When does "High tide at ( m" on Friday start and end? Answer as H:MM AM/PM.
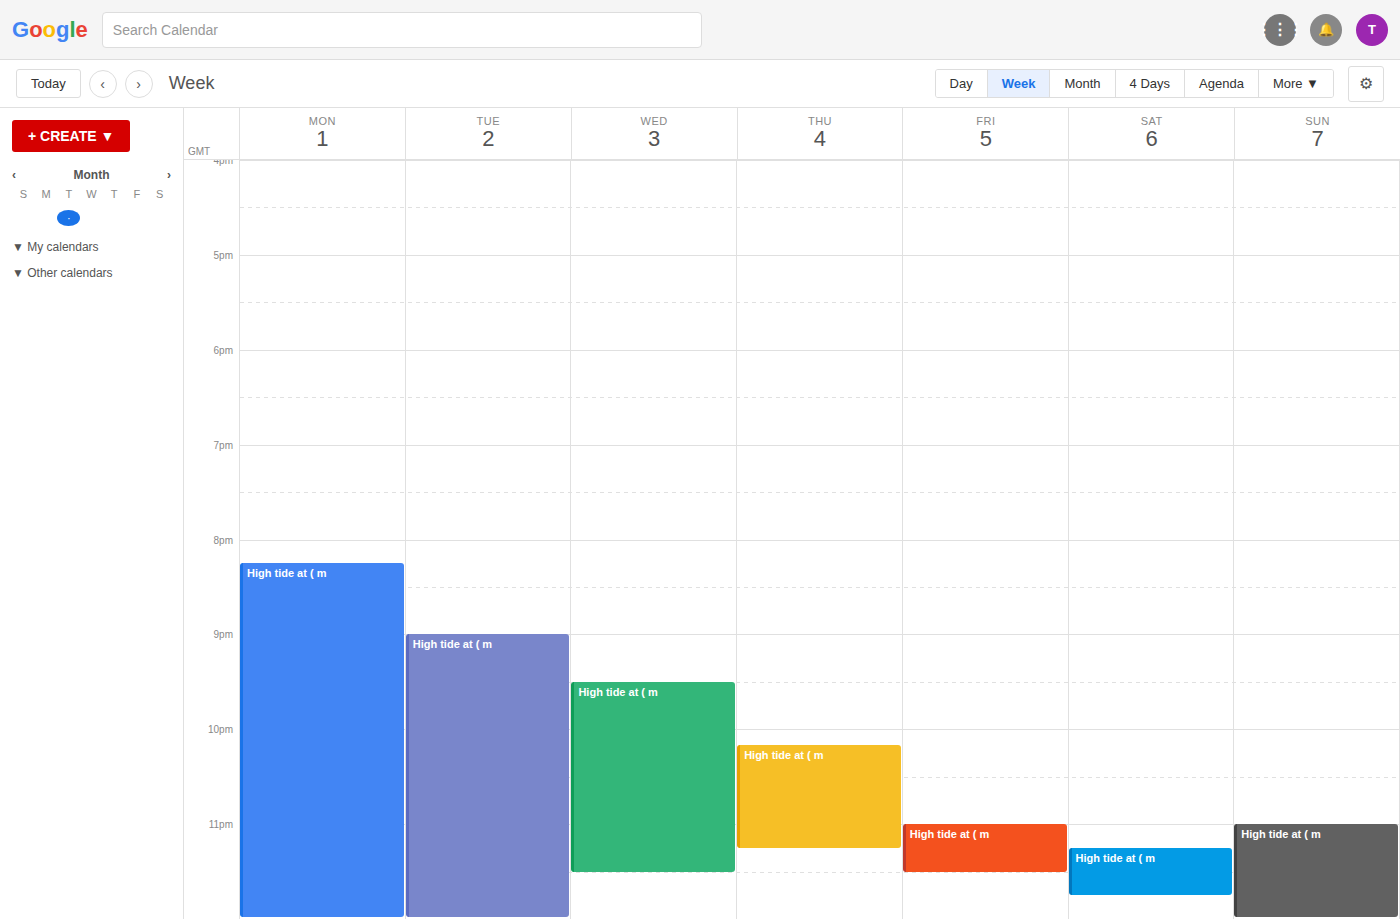
11:00 PM to 11:30 PM